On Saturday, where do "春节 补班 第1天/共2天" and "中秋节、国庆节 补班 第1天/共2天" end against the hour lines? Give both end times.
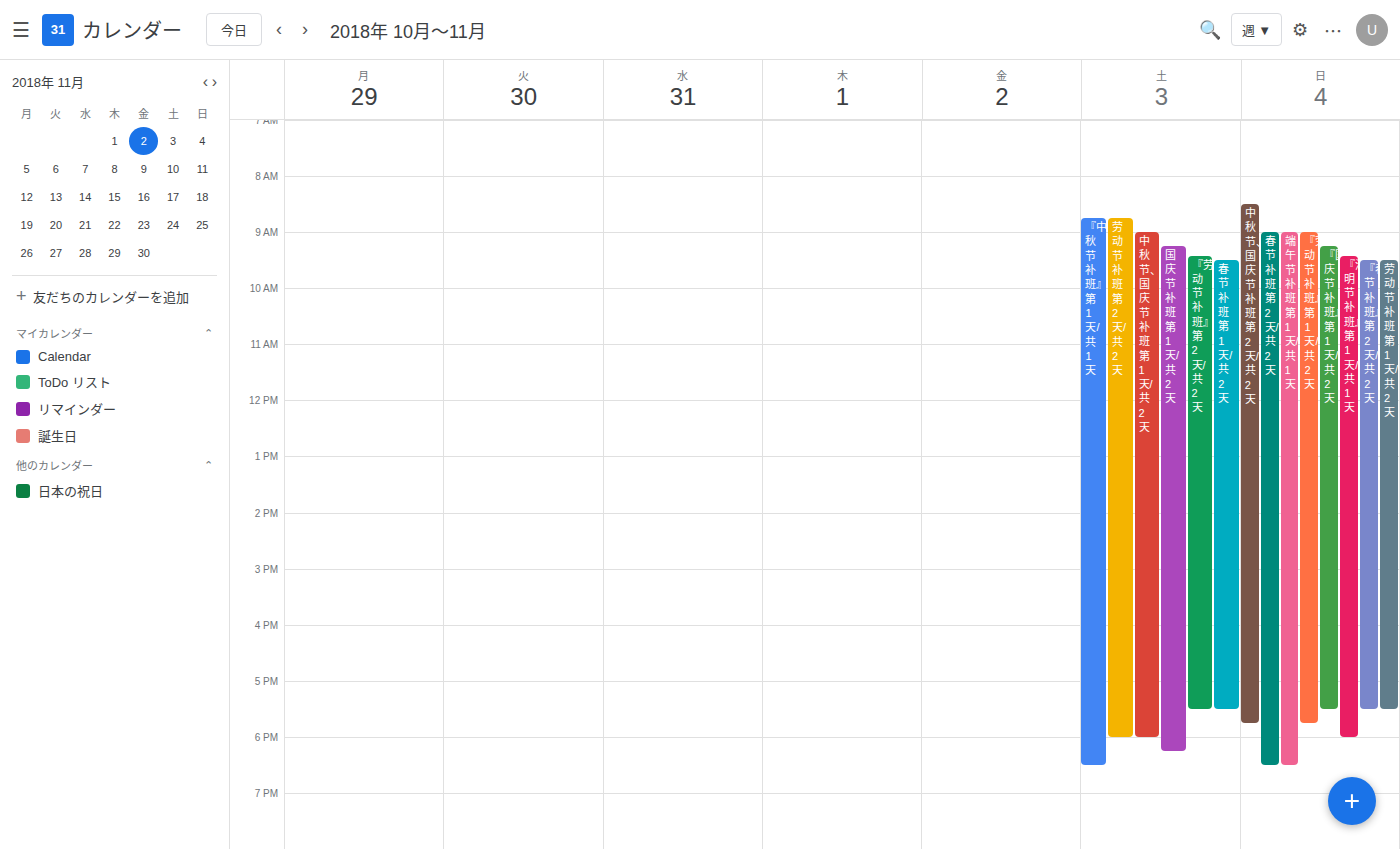
"春节 补班 第1天/共2天": 5:30 PM, halfway between the 5 PM and 6 PM lines. "中秋节、国庆节 补班 第1天/共2天": 6:00 PM, exactly on the 6 PM line.